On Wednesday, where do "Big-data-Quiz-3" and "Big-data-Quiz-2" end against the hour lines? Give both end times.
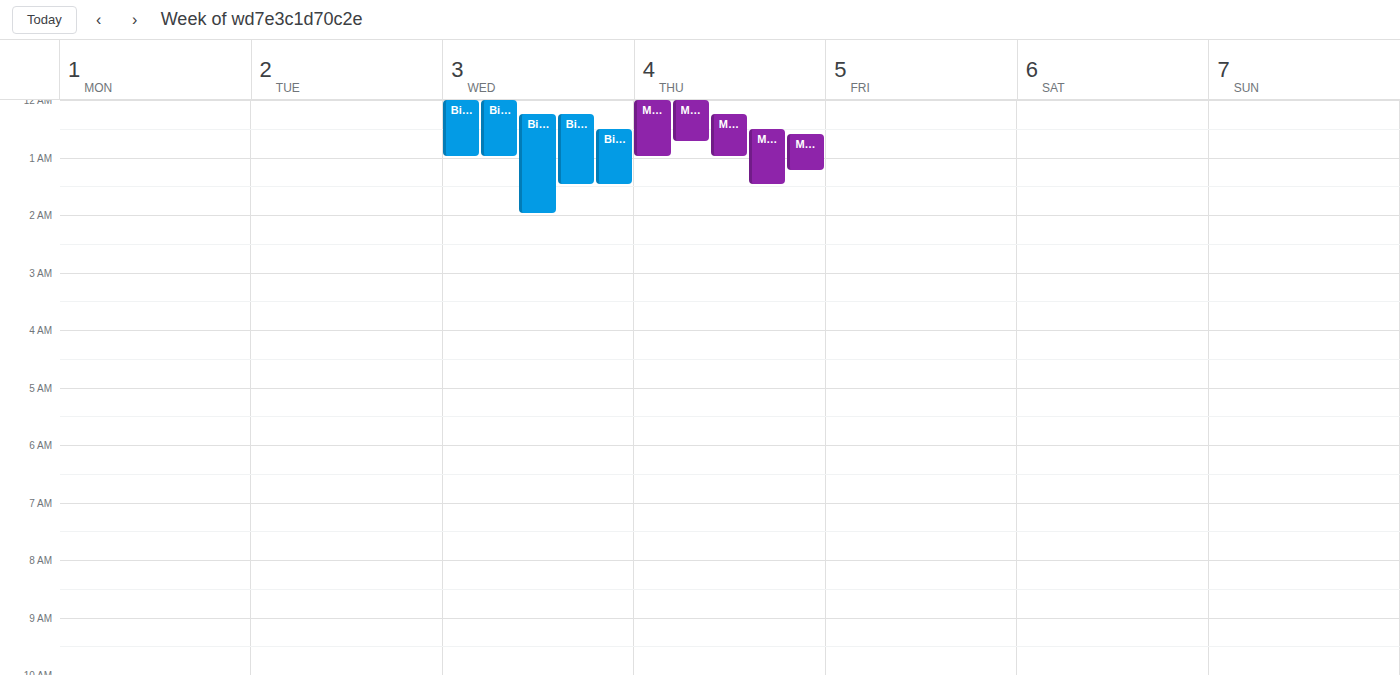
"Big-data-Quiz-3": 2:00 AM, exactly on the 2 AM line. "Big-data-Quiz-2": 1:00 AM, exactly on the 1 AM line.